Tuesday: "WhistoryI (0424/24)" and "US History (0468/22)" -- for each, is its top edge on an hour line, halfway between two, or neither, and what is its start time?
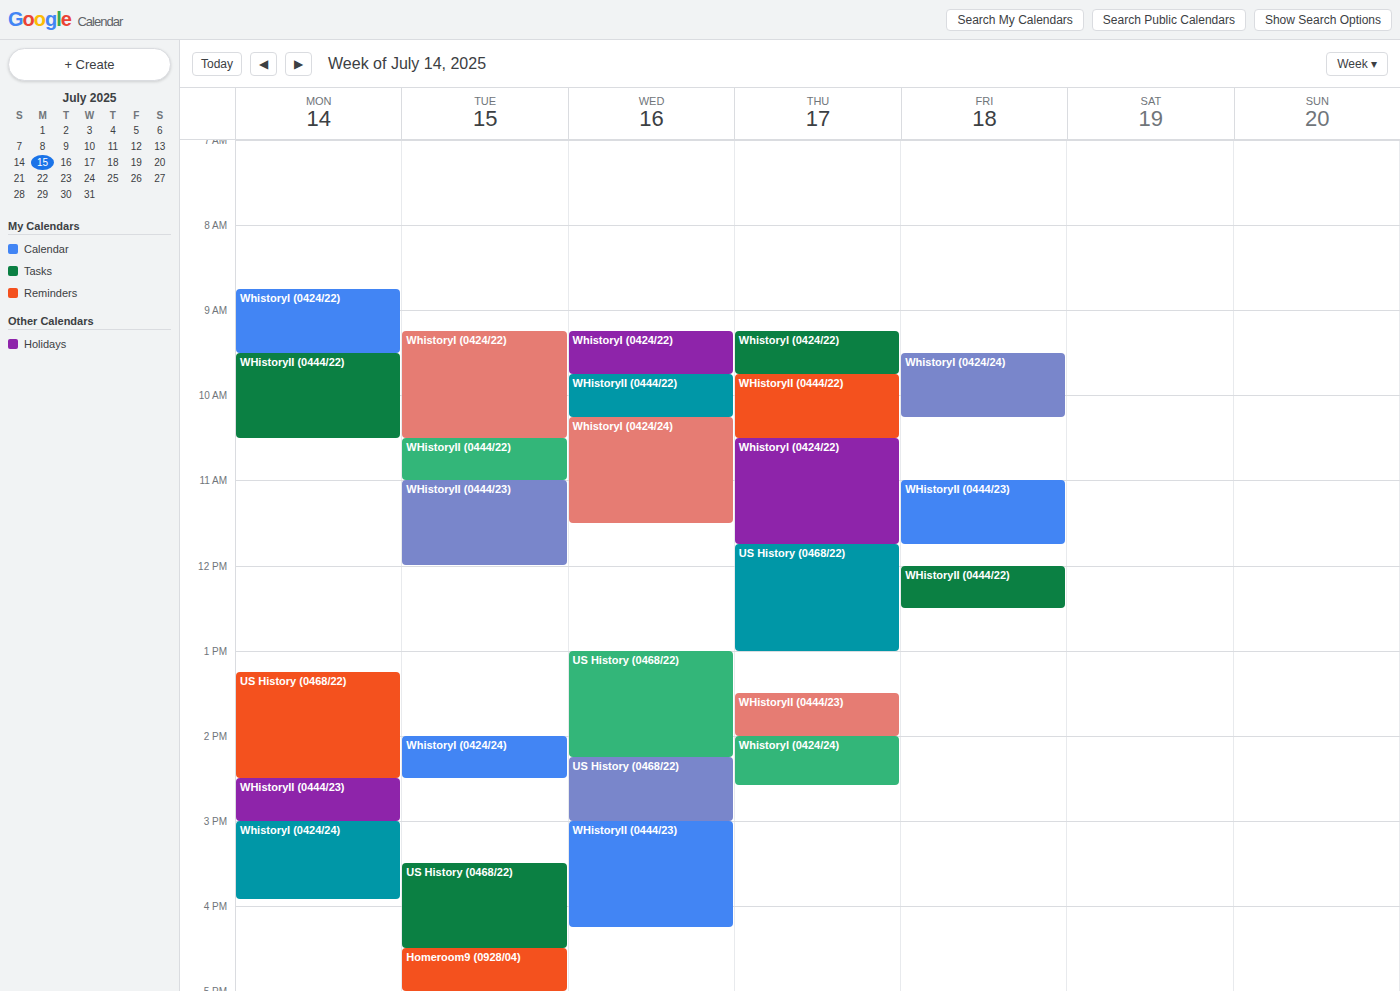
"WhistoryI (0424/24)": 2:00 PM, exactly on the 2 PM line. "US History (0468/22)": 3:30 PM, halfway between the 3 PM and 4 PM lines.